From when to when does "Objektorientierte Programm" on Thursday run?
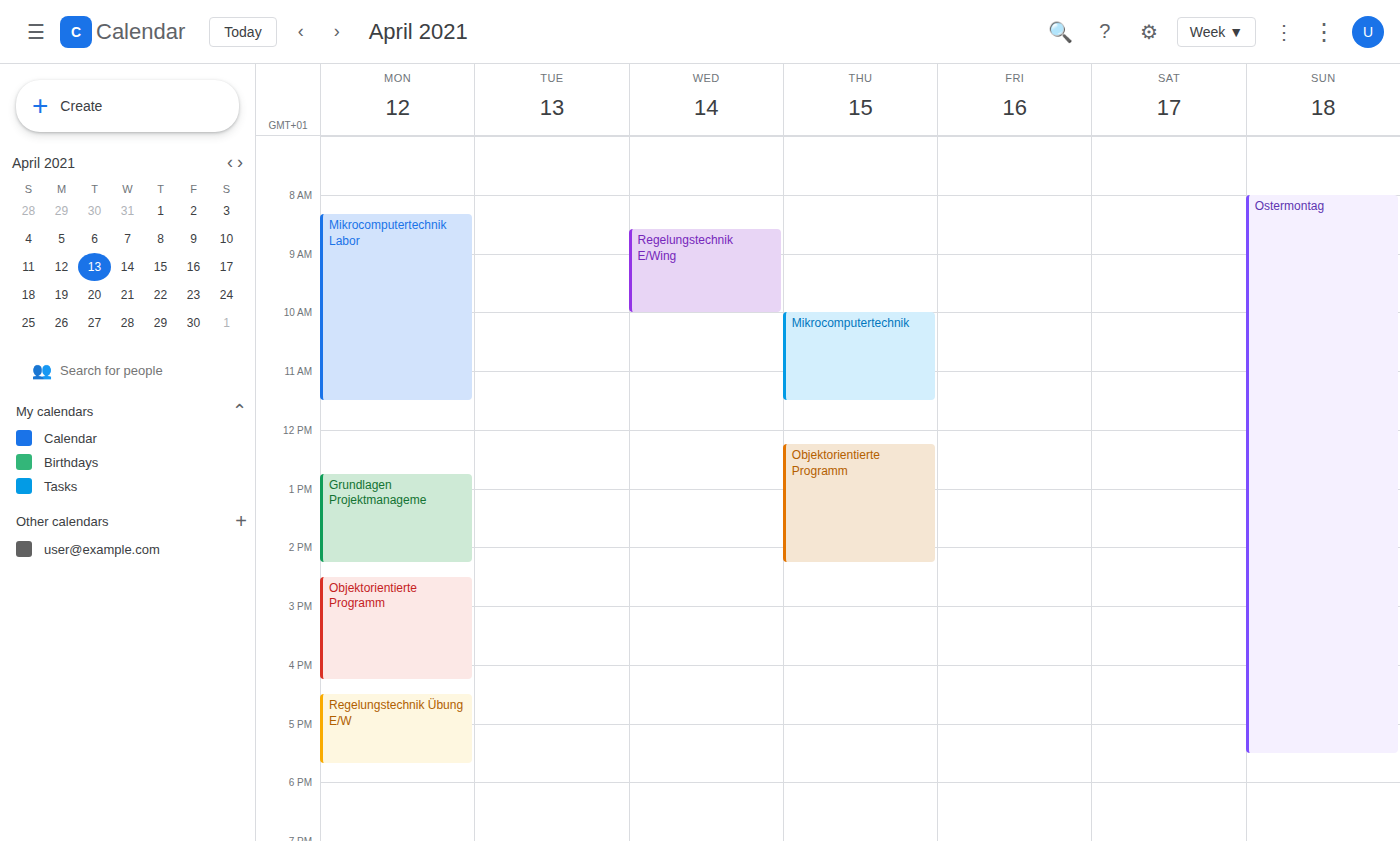
12:15 PM to 2:15 PM